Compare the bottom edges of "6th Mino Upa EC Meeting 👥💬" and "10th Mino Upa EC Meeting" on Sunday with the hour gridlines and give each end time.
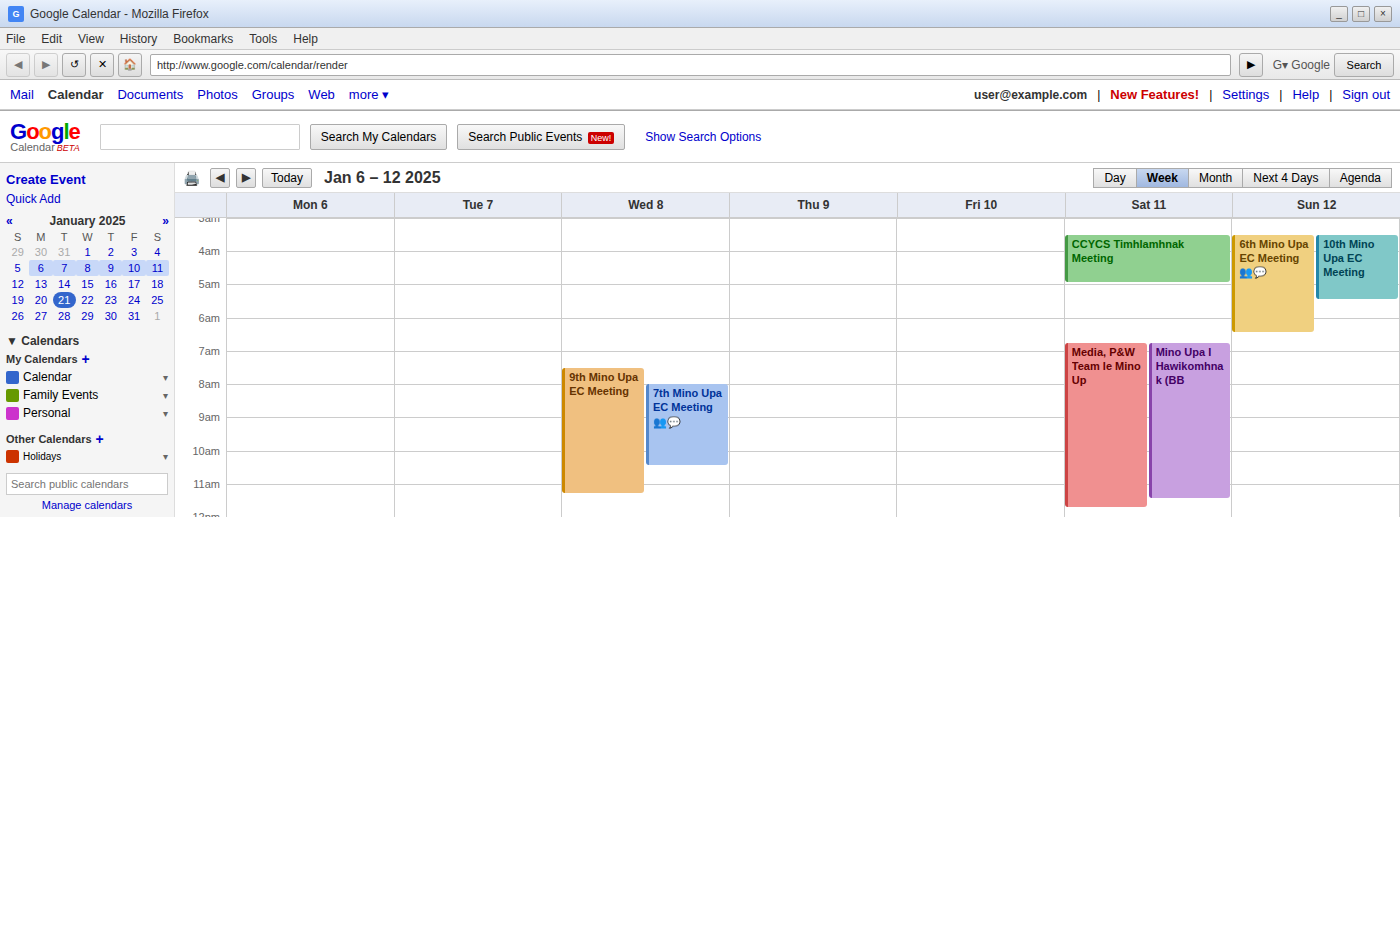
"6th Mino Upa EC Meeting 👥💬": 6:30 AM, halfway between the 6 AM and 7 AM lines. "10th Mino Upa EC Meeting": 5:30 AM, halfway between the 5 AM and 6 AM lines.